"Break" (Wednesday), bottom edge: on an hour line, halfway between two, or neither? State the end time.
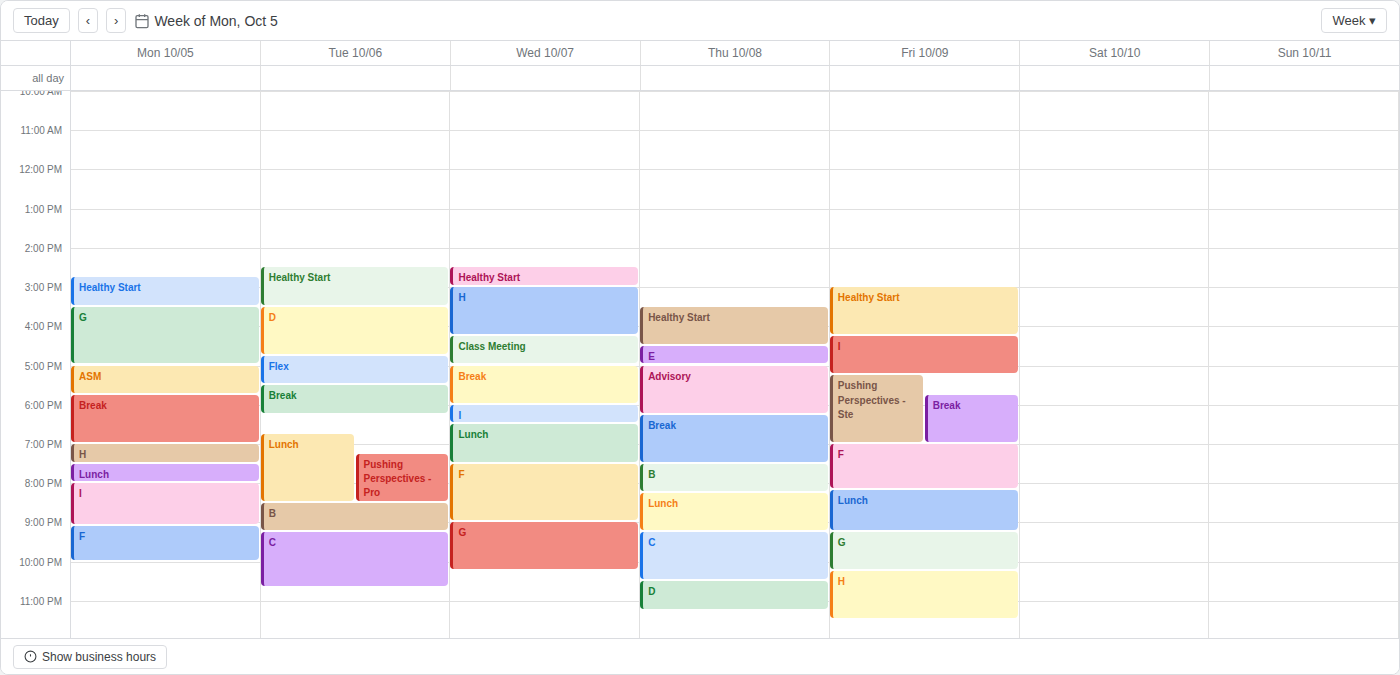
6:00 PM -- exactly on the 6 PM line.